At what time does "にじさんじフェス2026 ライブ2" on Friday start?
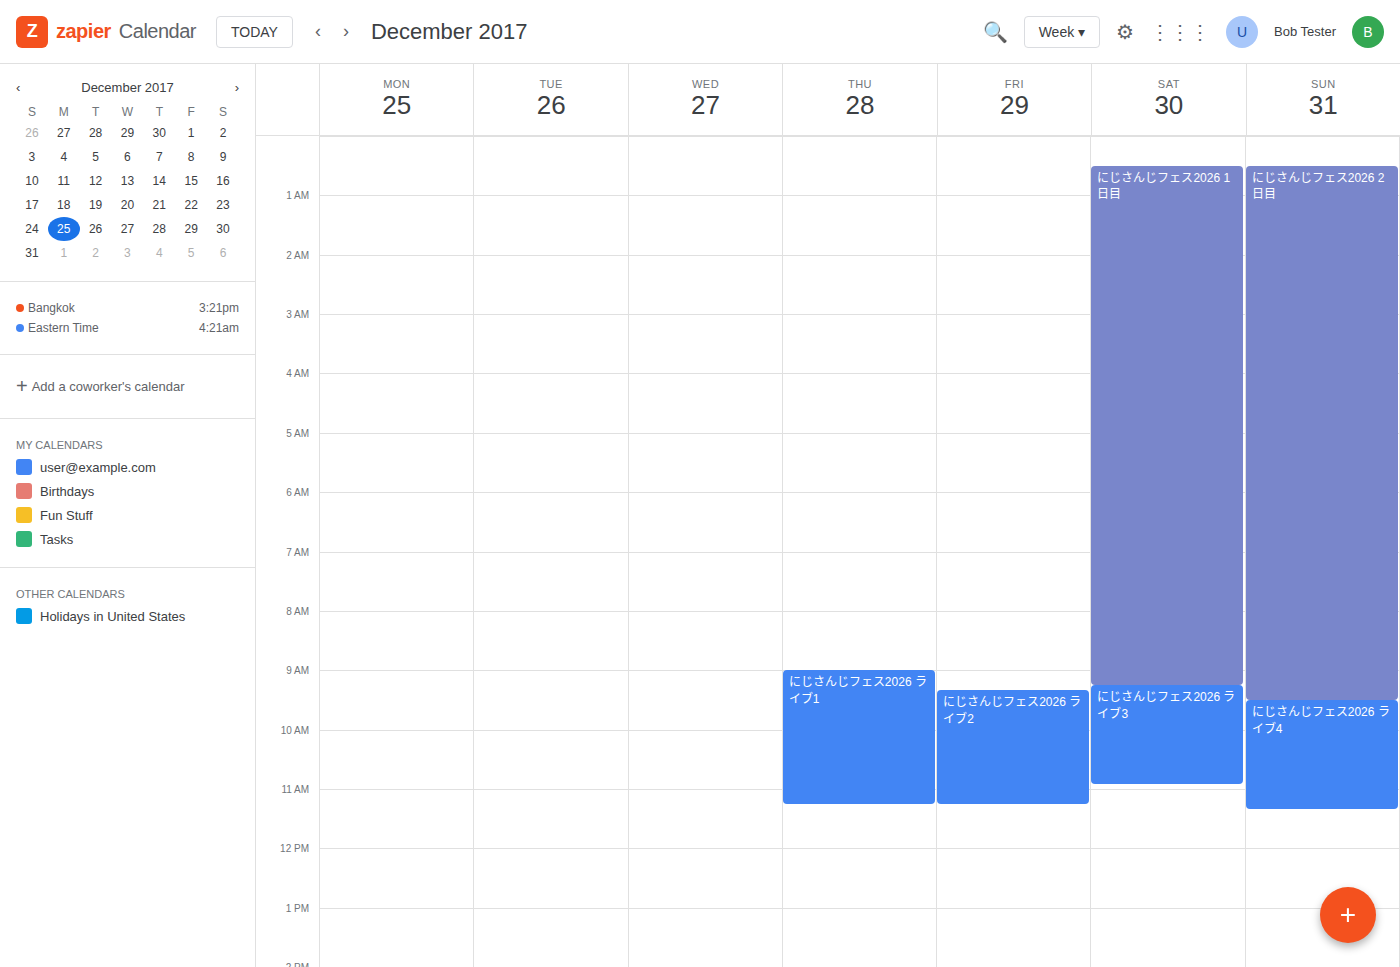
9:20 AM